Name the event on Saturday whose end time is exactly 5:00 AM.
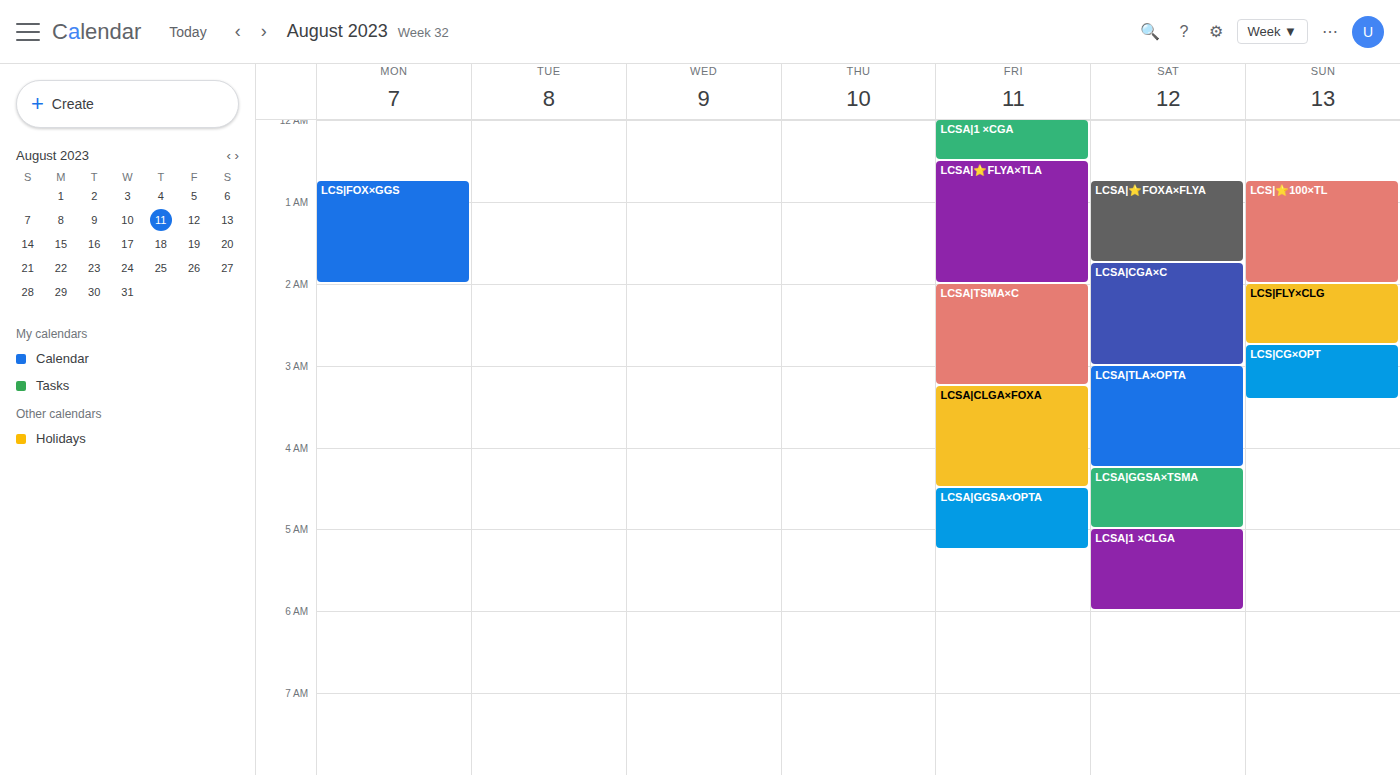
"LCSA|GGSA×TSMA"